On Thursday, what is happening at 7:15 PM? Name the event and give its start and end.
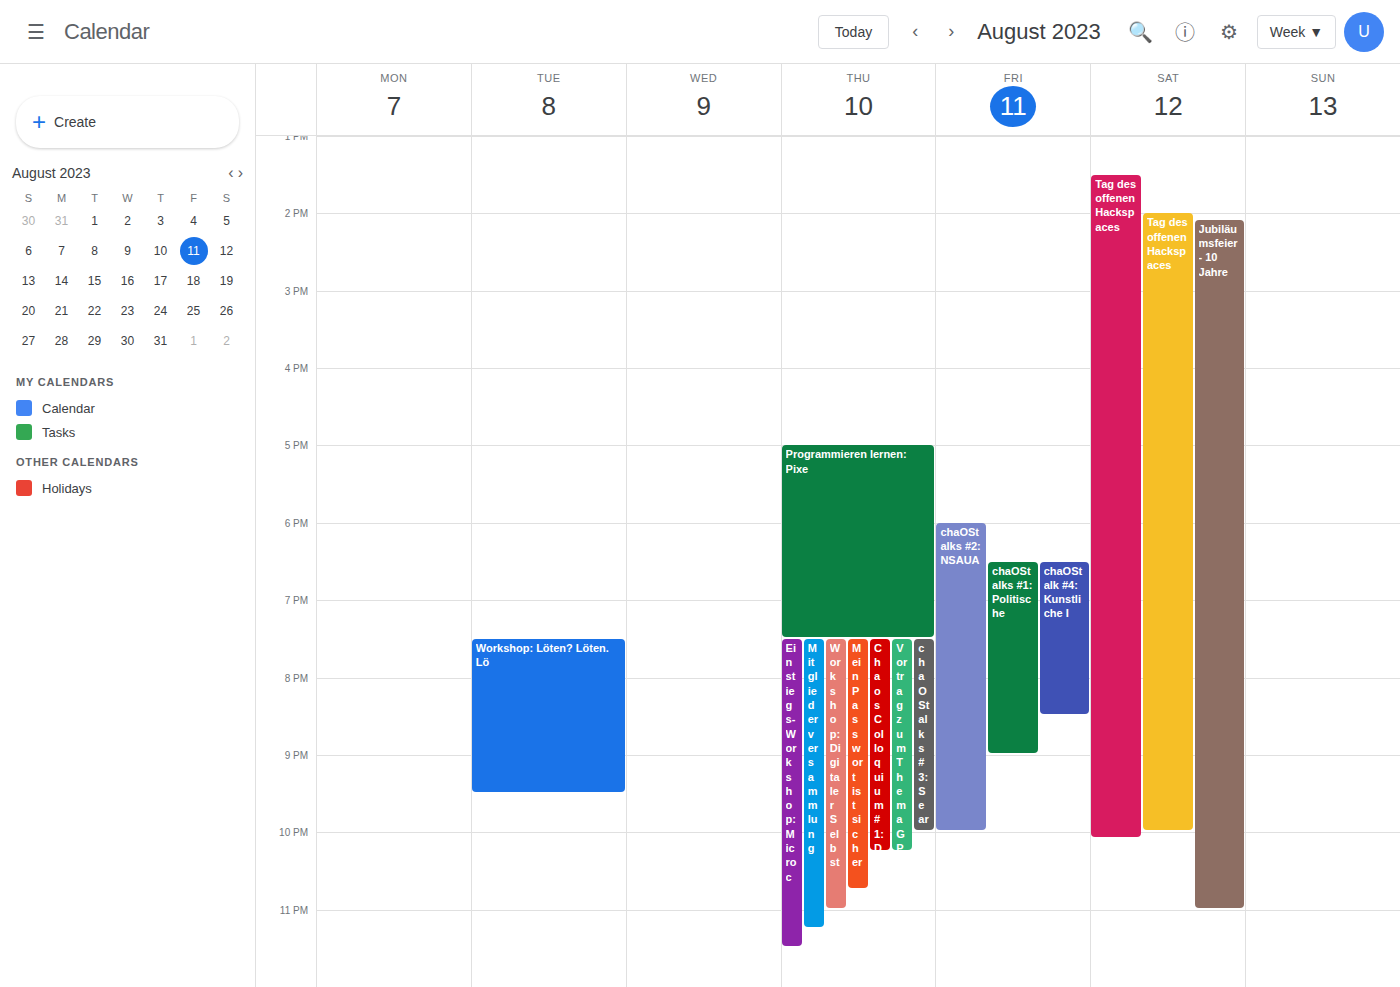
"Programmieren lernen: Pixe", 5:00 PM to 7:30 PM